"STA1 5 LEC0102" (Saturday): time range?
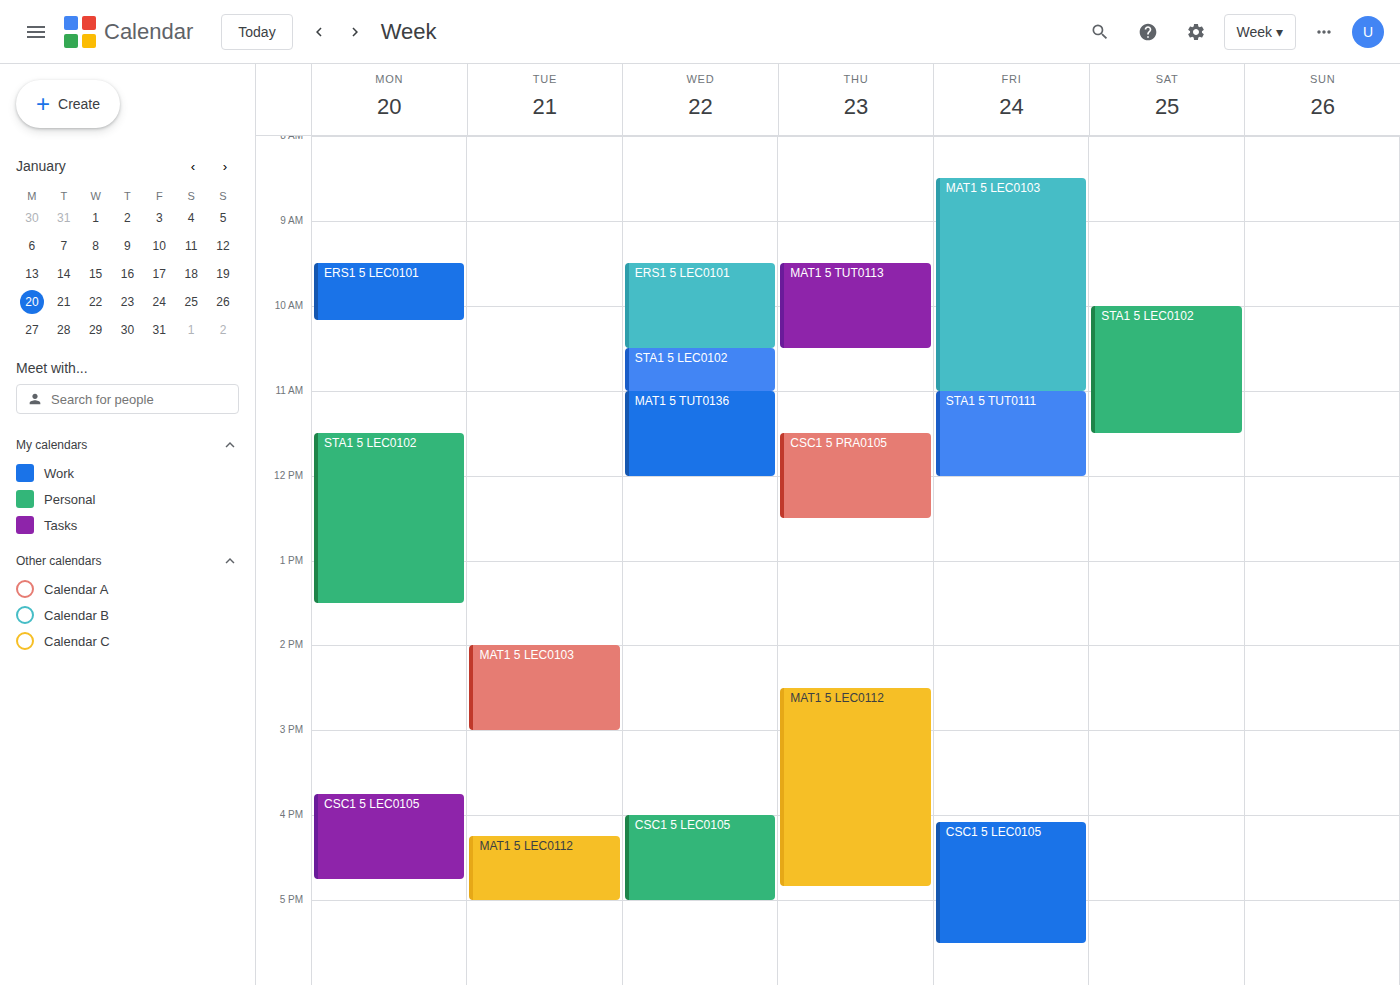
10:00 AM to 11:30 AM